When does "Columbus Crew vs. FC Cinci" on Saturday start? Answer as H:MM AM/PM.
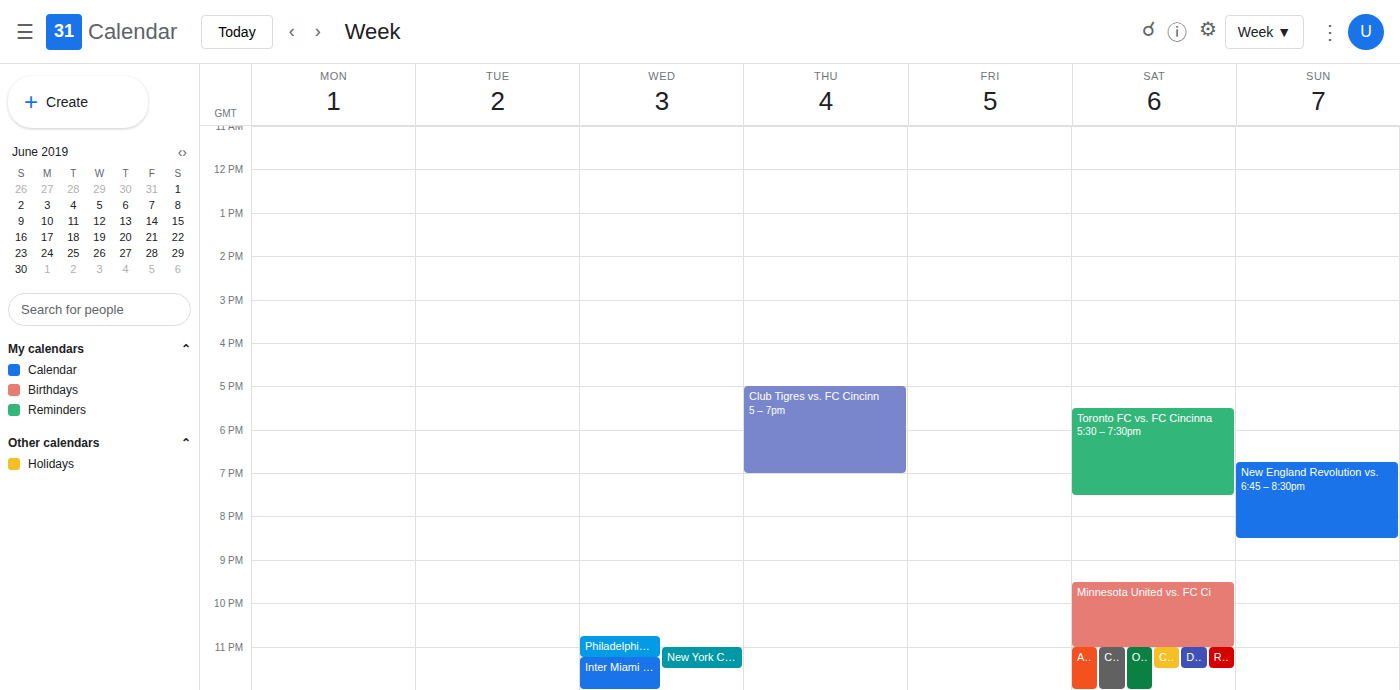
11:00 PM